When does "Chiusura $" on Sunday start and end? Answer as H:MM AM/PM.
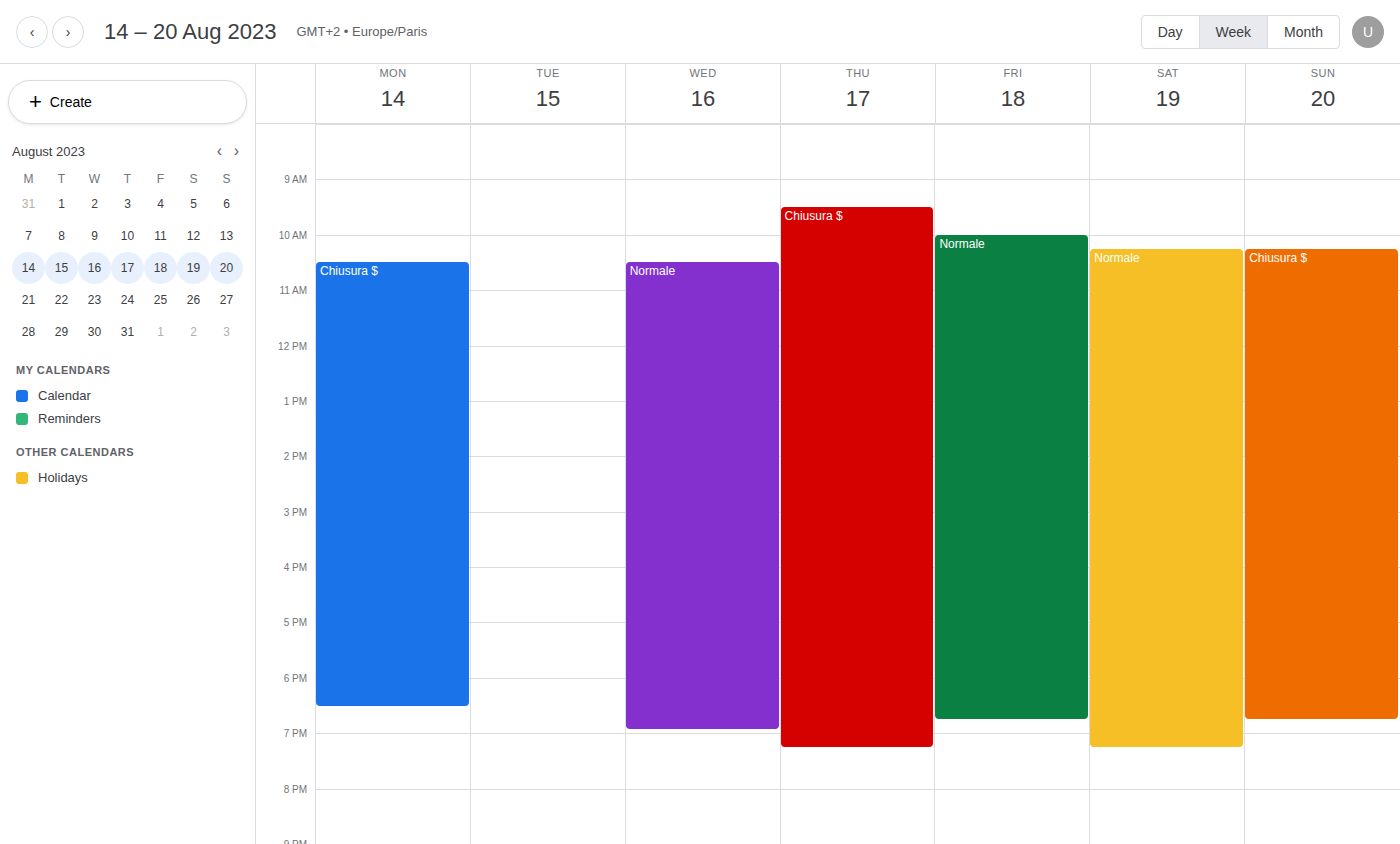
10:15 AM to 6:45 PM